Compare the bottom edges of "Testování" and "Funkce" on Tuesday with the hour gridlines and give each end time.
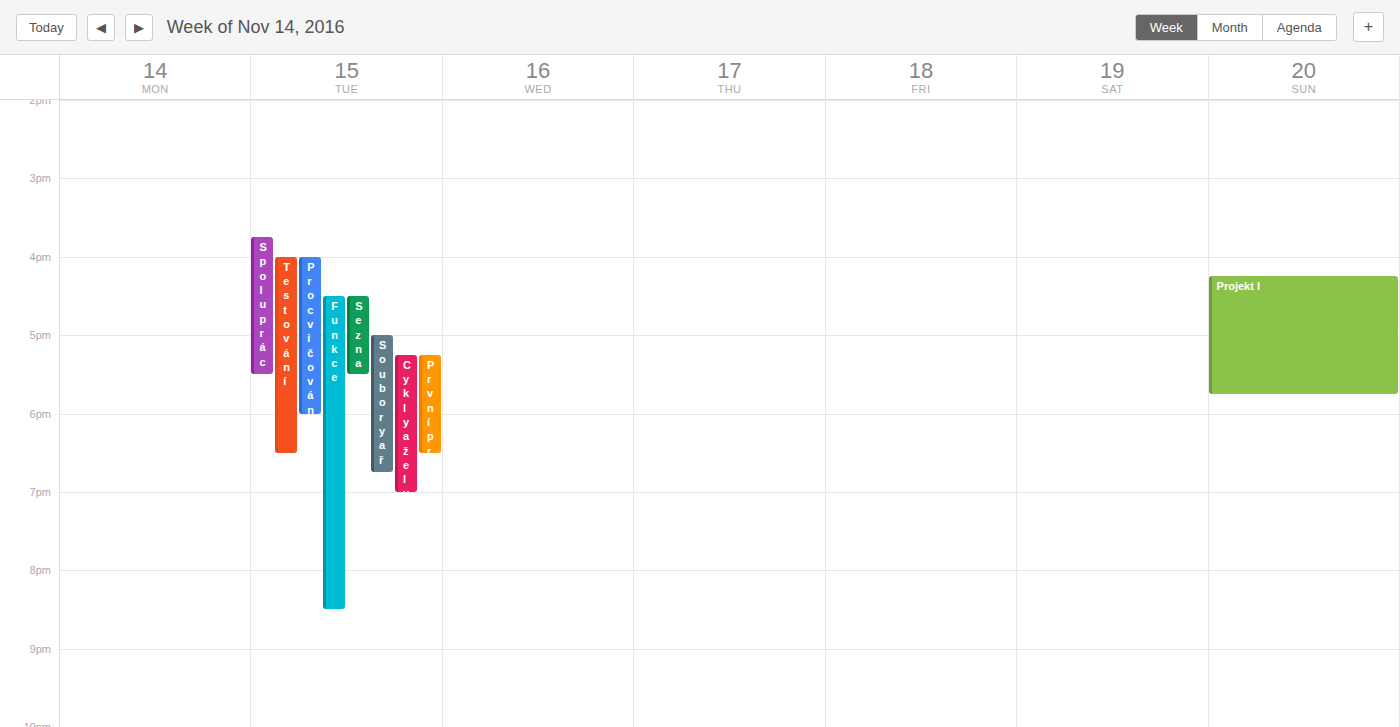
"Testování": 18:30, halfway between the 18:00 and 19:00 lines. "Funkce": 20:30, halfway between the 20:00 and 21:00 lines.